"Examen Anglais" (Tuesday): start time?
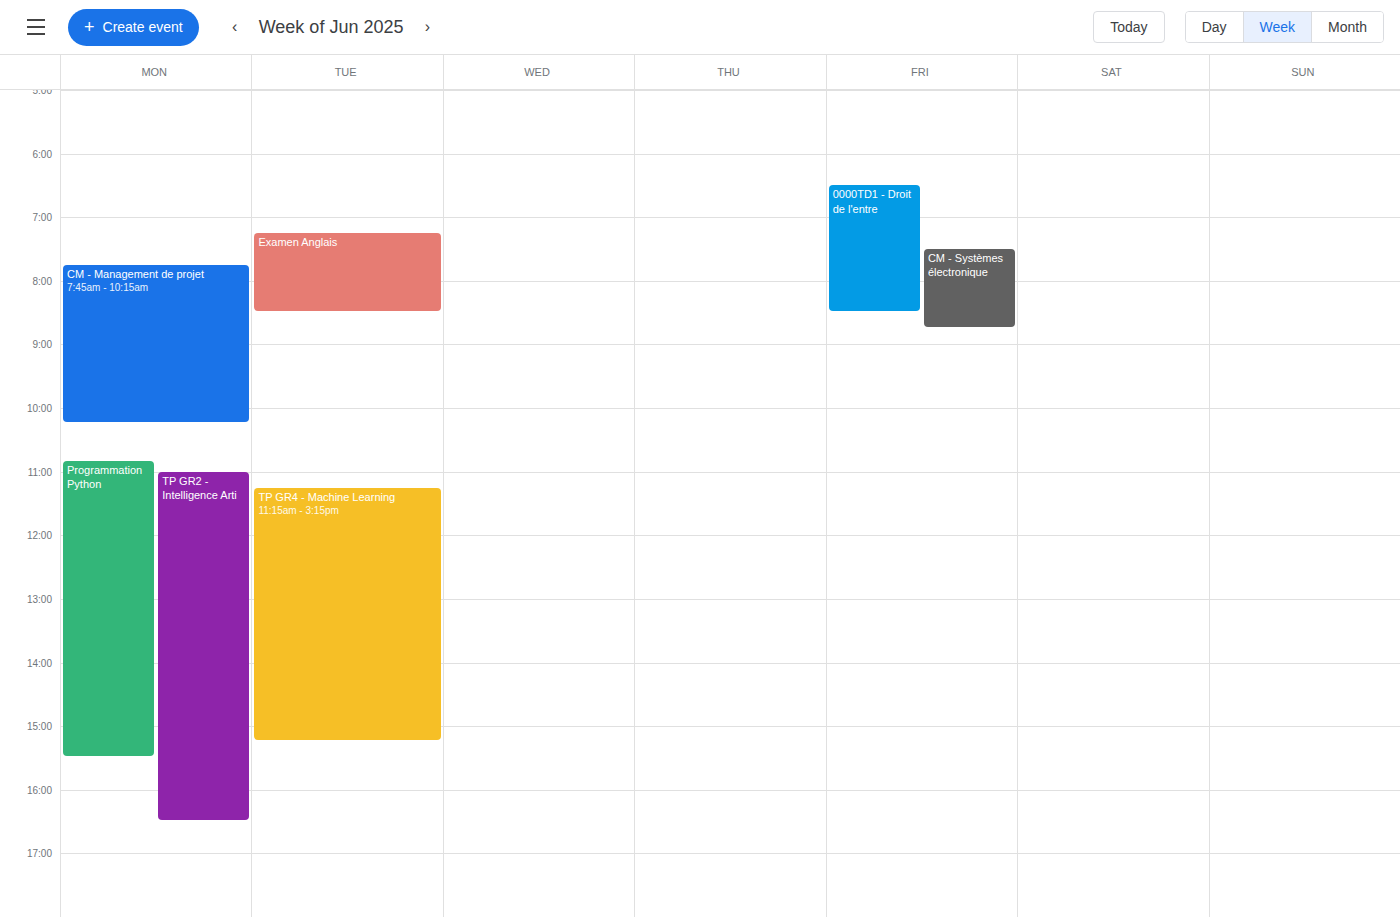
07:15